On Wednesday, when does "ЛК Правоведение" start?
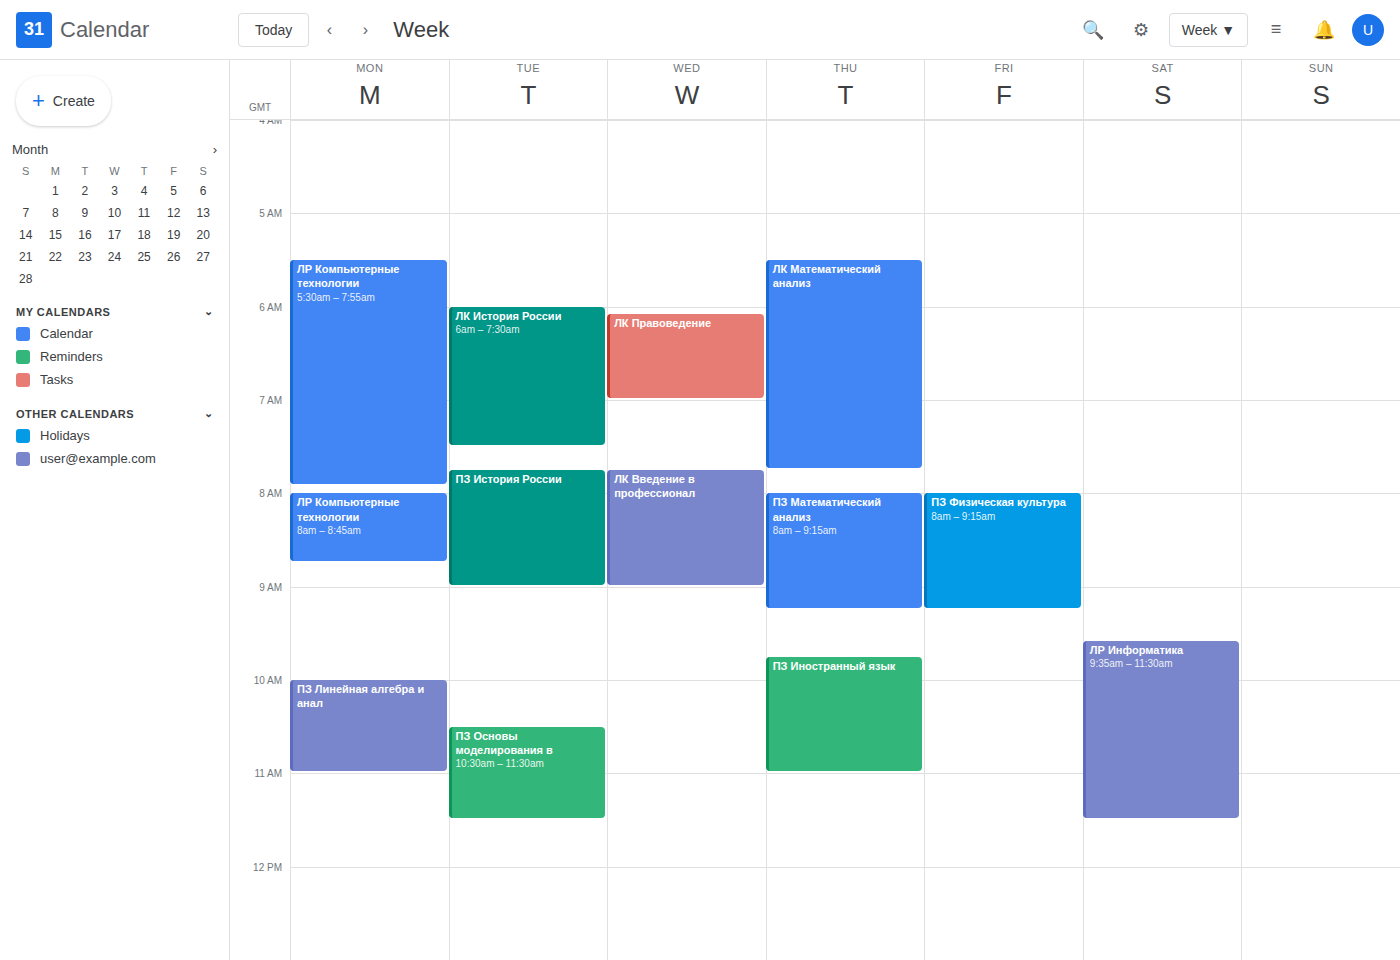
6:05 AM